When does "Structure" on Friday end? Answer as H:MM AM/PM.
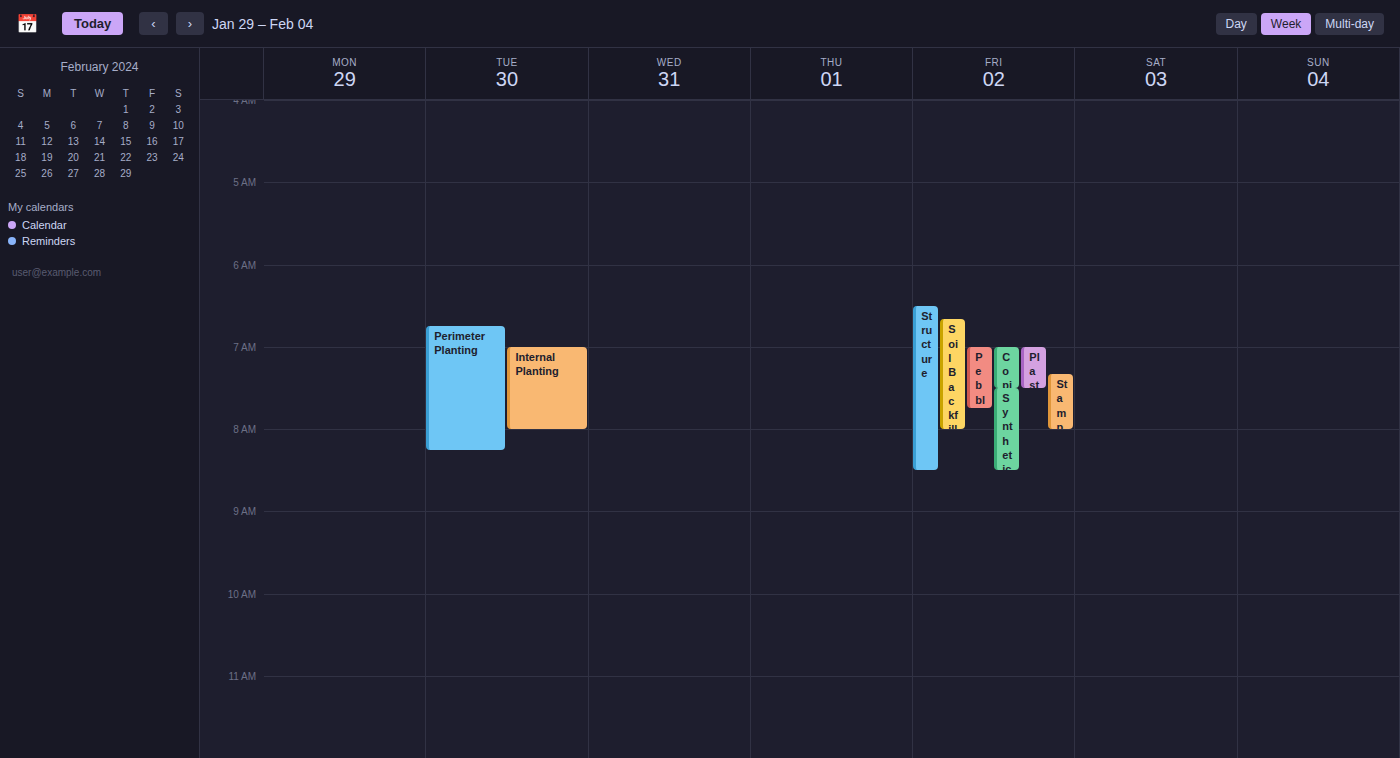
8:30 AM